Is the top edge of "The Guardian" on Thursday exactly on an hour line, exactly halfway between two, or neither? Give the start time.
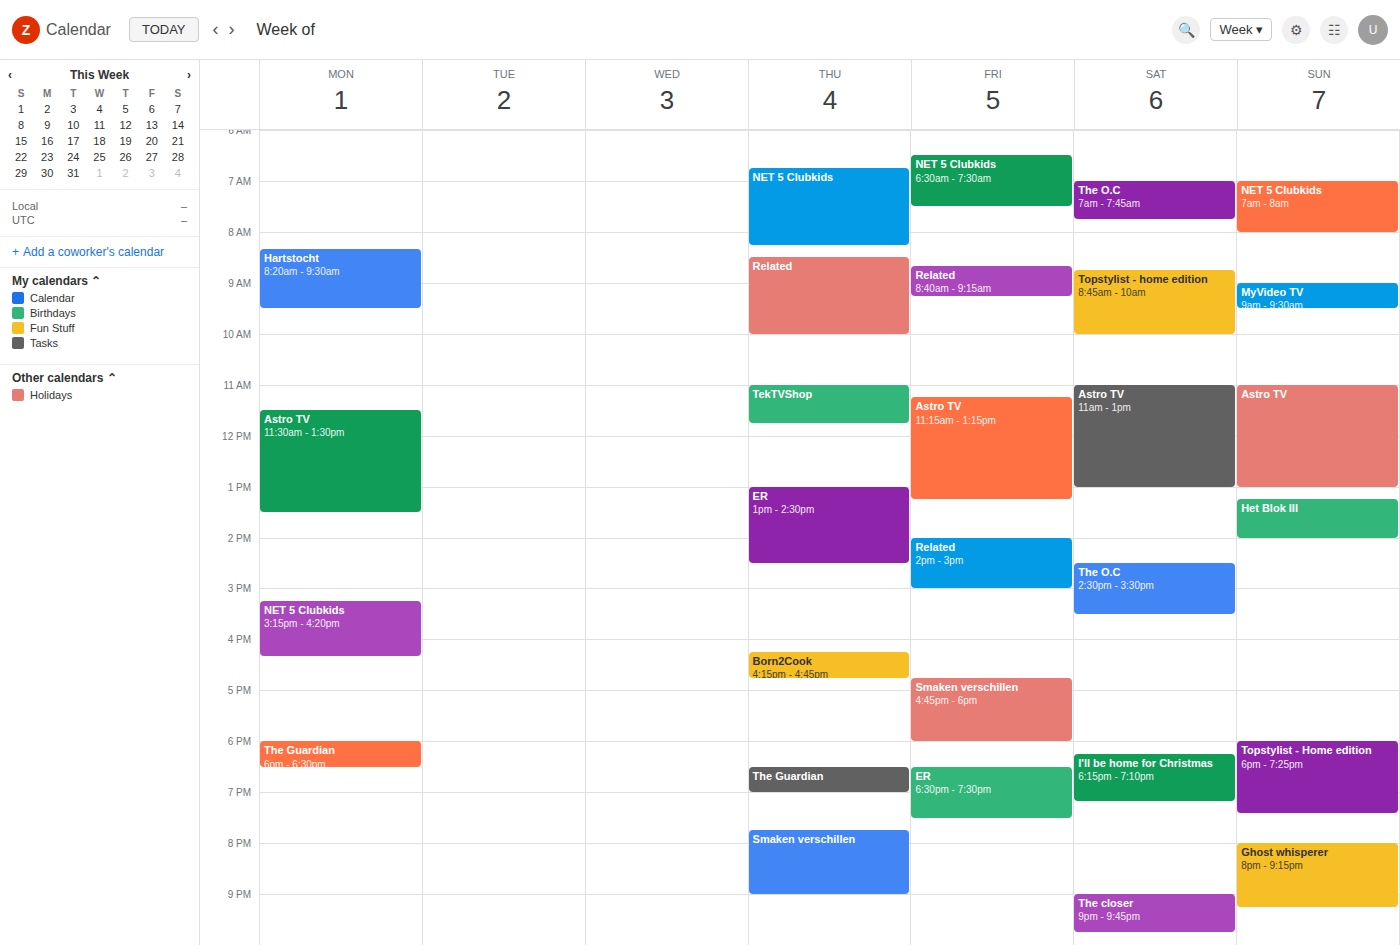
6:30 PM -- halfway between the 6 PM and 7 PM lines.